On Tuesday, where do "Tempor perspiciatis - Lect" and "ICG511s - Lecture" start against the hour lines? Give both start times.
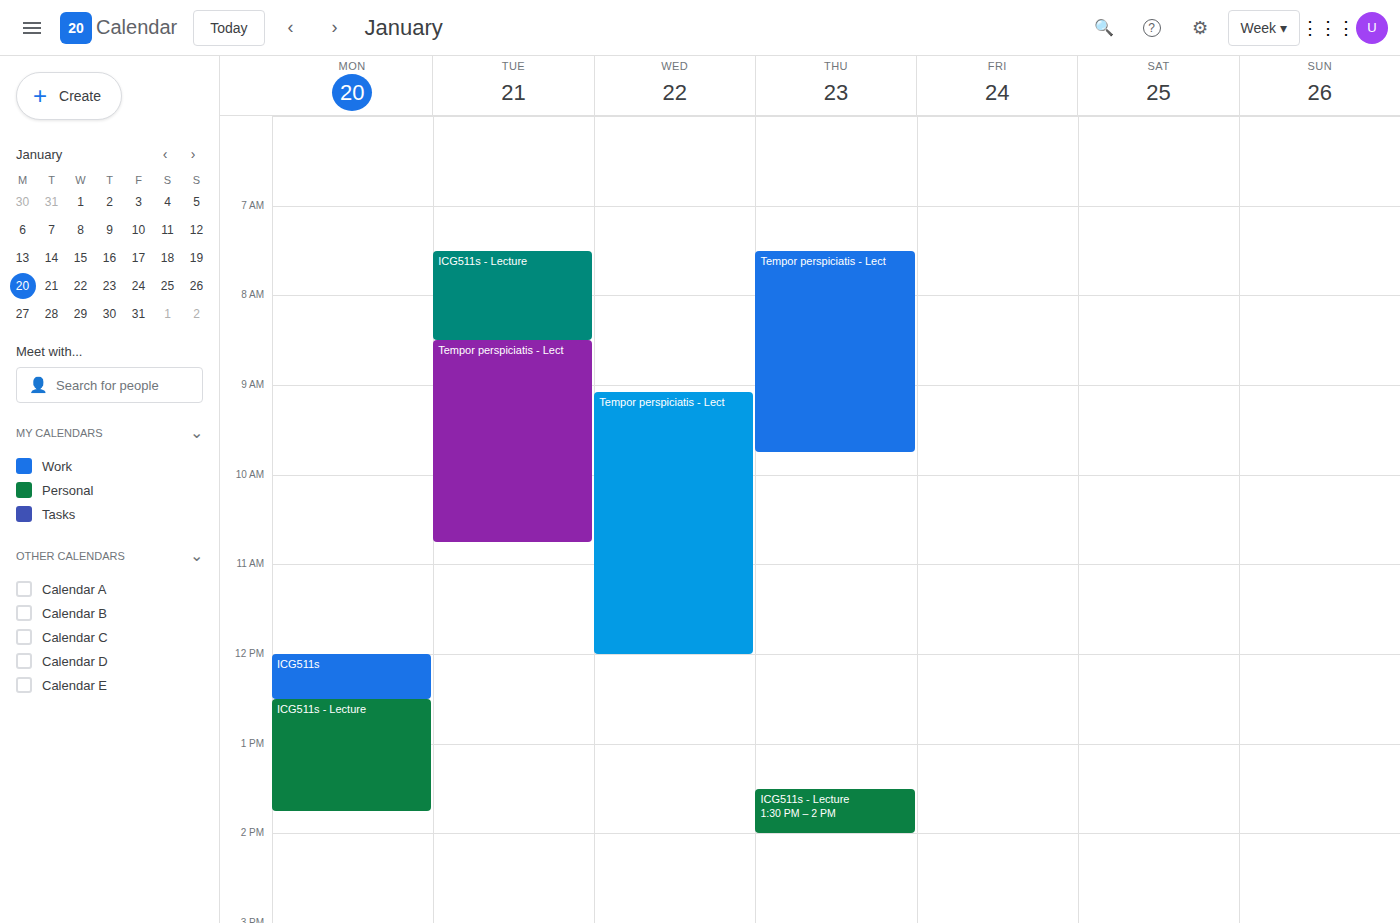
"Tempor perspiciatis - Lect": 8:30 AM, halfway between the 8 AM and 9 AM lines. "ICG511s - Lecture": 7:30 AM, halfway between the 7 AM and 8 AM lines.